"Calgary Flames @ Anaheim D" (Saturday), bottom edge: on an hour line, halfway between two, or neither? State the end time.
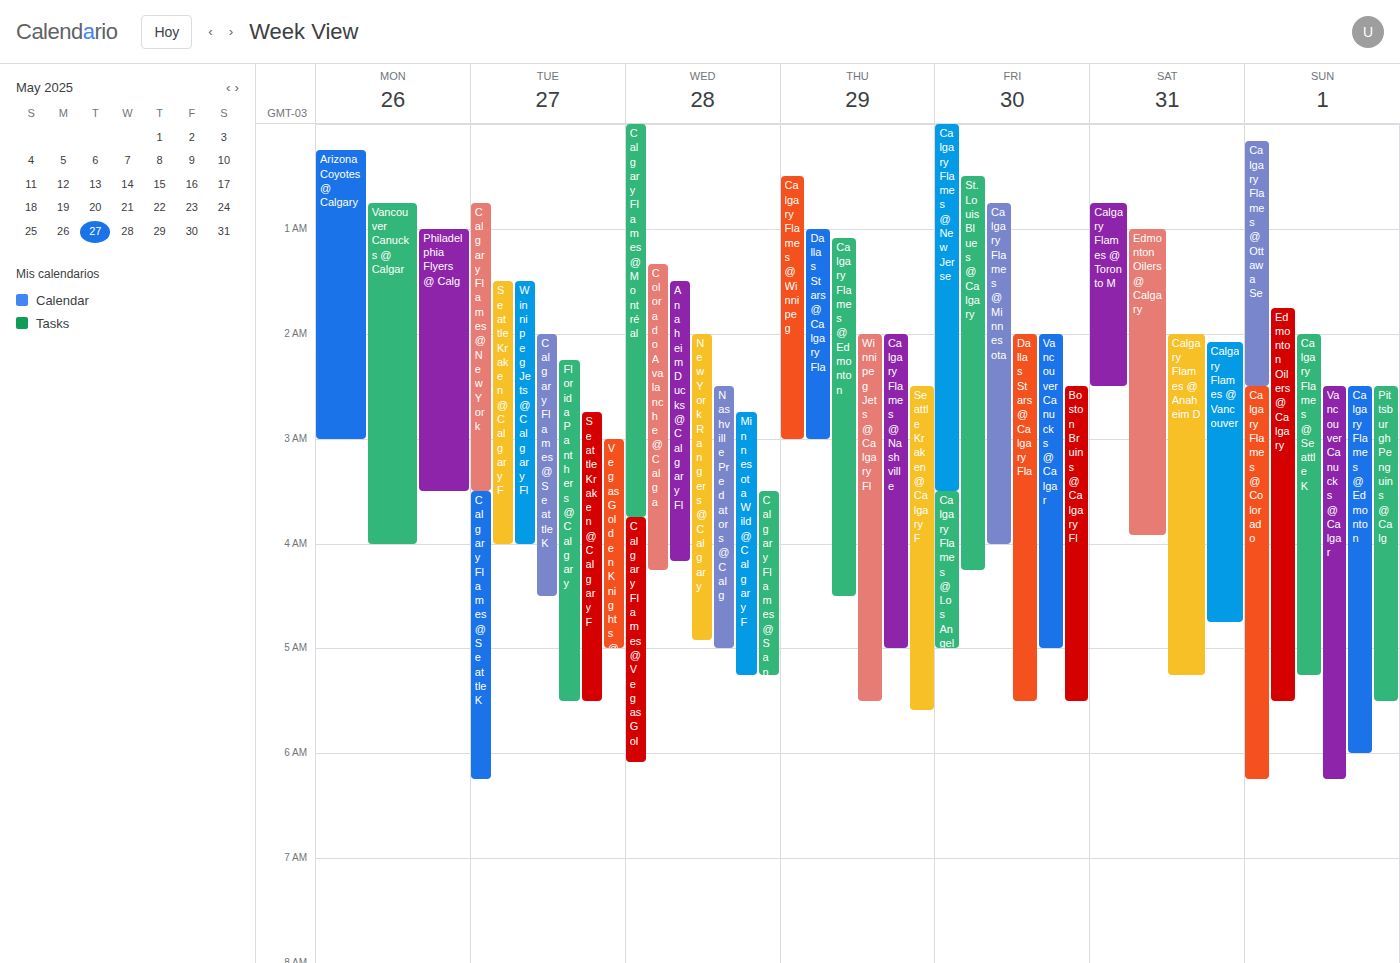
5:15 AM -- neither: a quarter of the way from the 5 AM line to the 6 AM line.